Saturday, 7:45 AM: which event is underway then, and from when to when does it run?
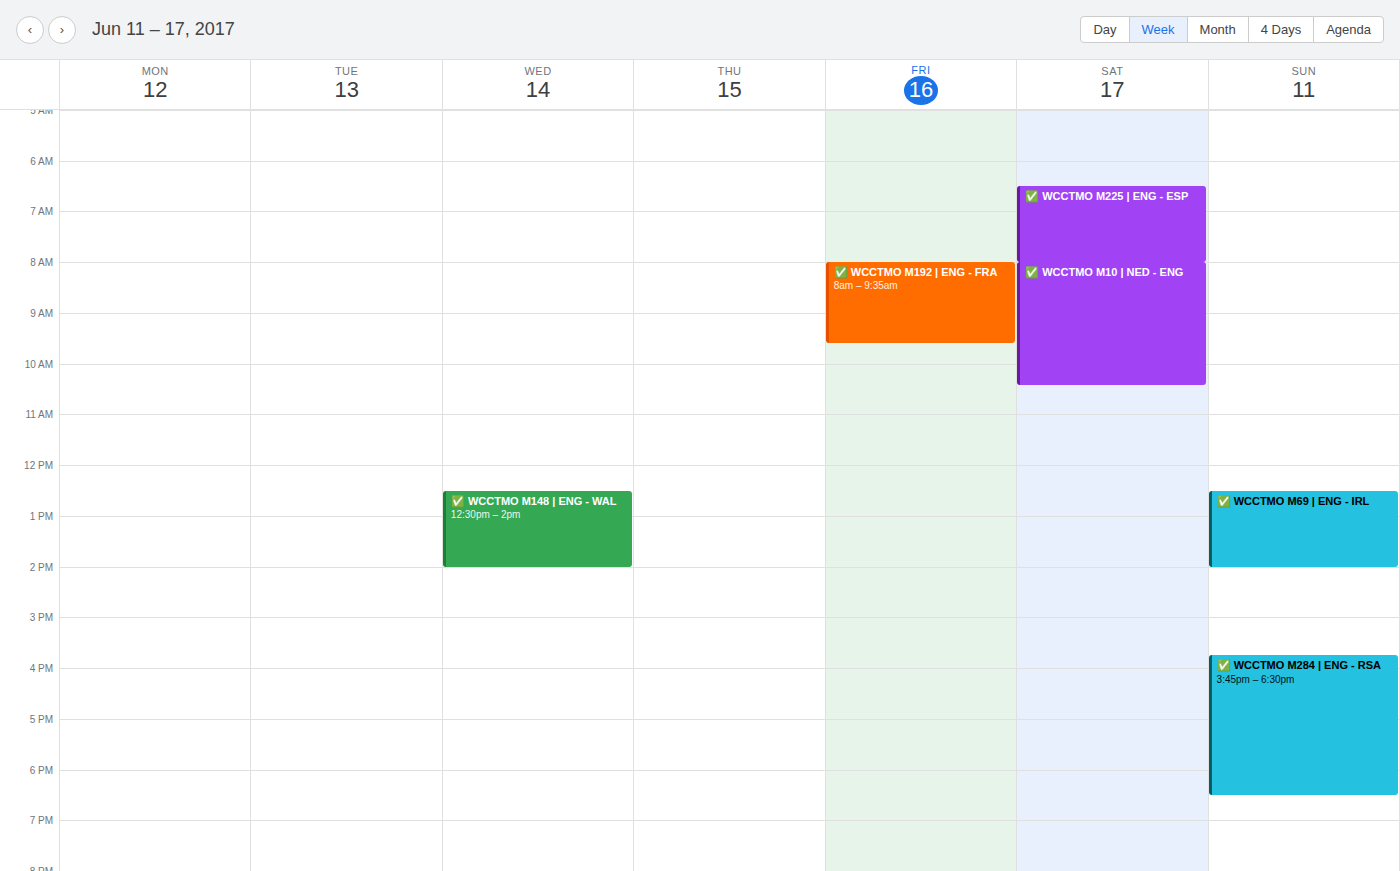
"✅ WCCTMO M225 | ENG - ESP", 6:30 AM to 8:00 AM